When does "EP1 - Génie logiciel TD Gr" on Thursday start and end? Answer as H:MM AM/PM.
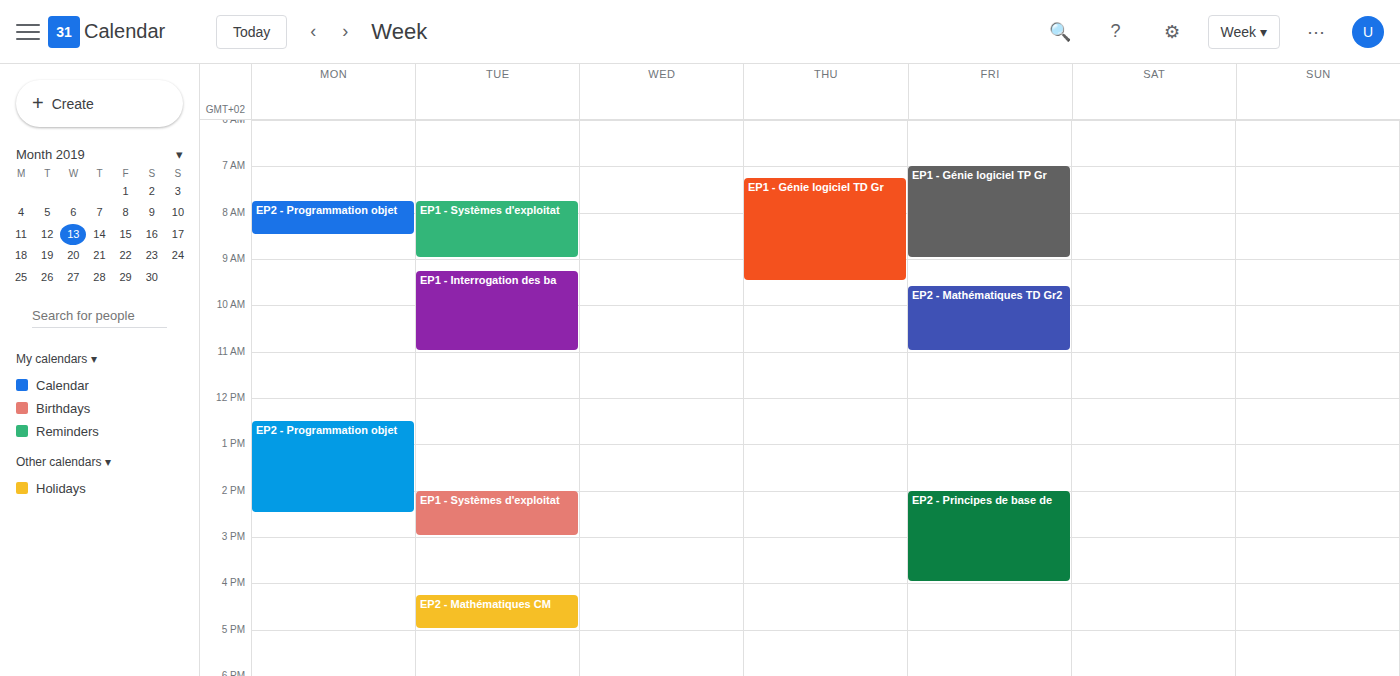
7:15 AM to 9:30 AM